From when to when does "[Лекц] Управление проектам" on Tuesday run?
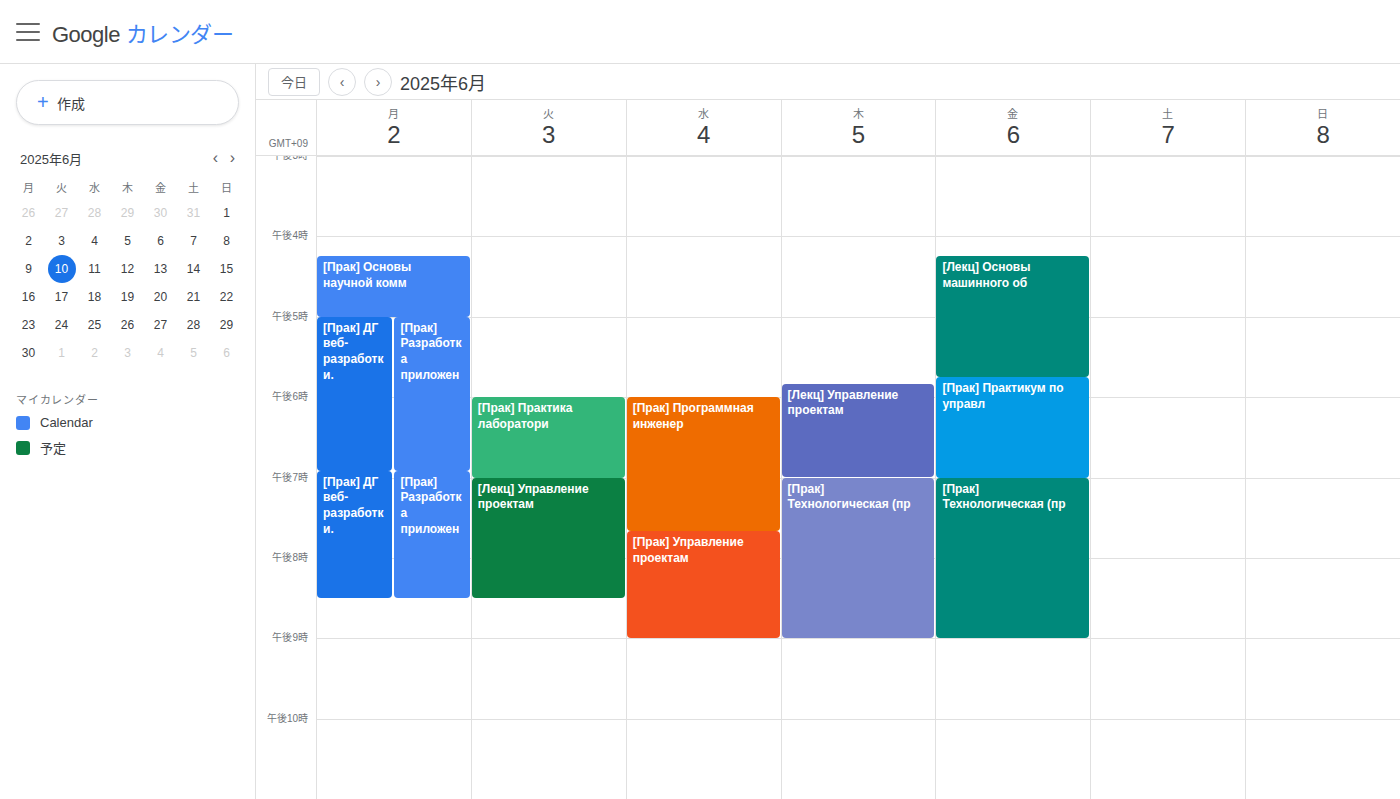
7:00 PM to 8:30 PM